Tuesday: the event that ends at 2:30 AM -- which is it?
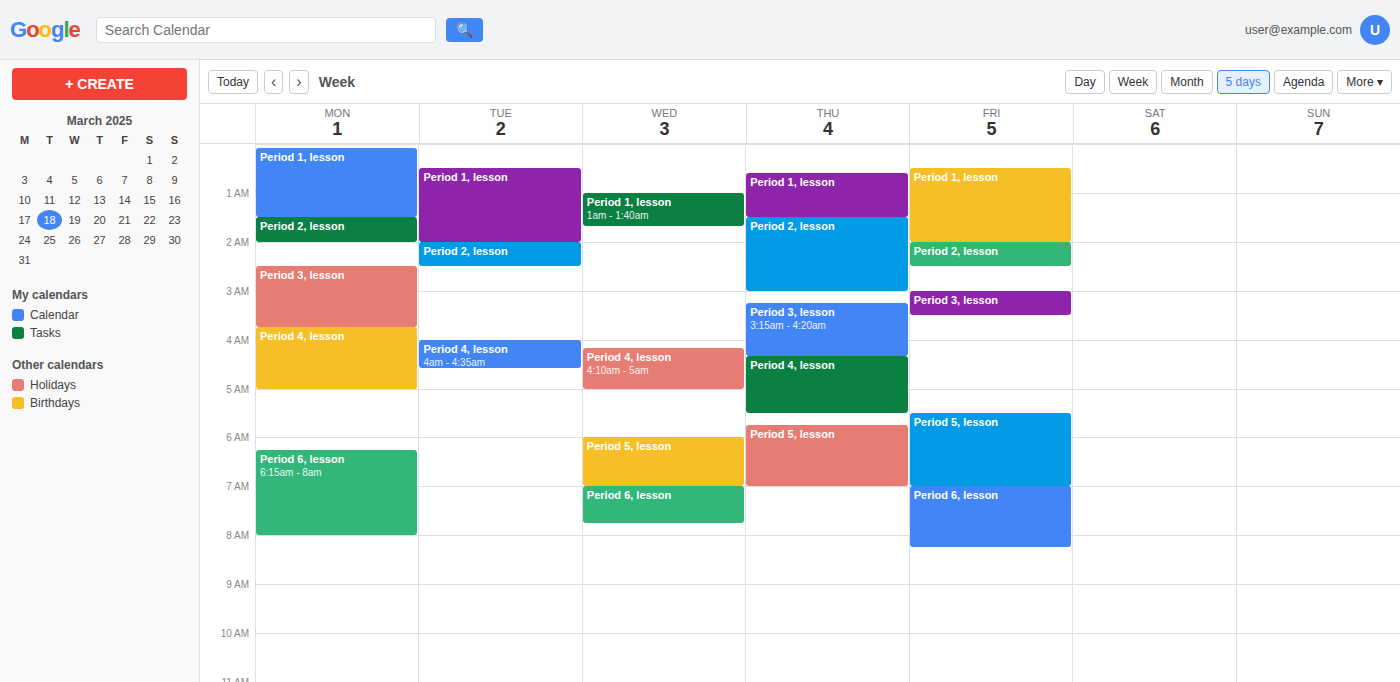
"Period 2, lesson"